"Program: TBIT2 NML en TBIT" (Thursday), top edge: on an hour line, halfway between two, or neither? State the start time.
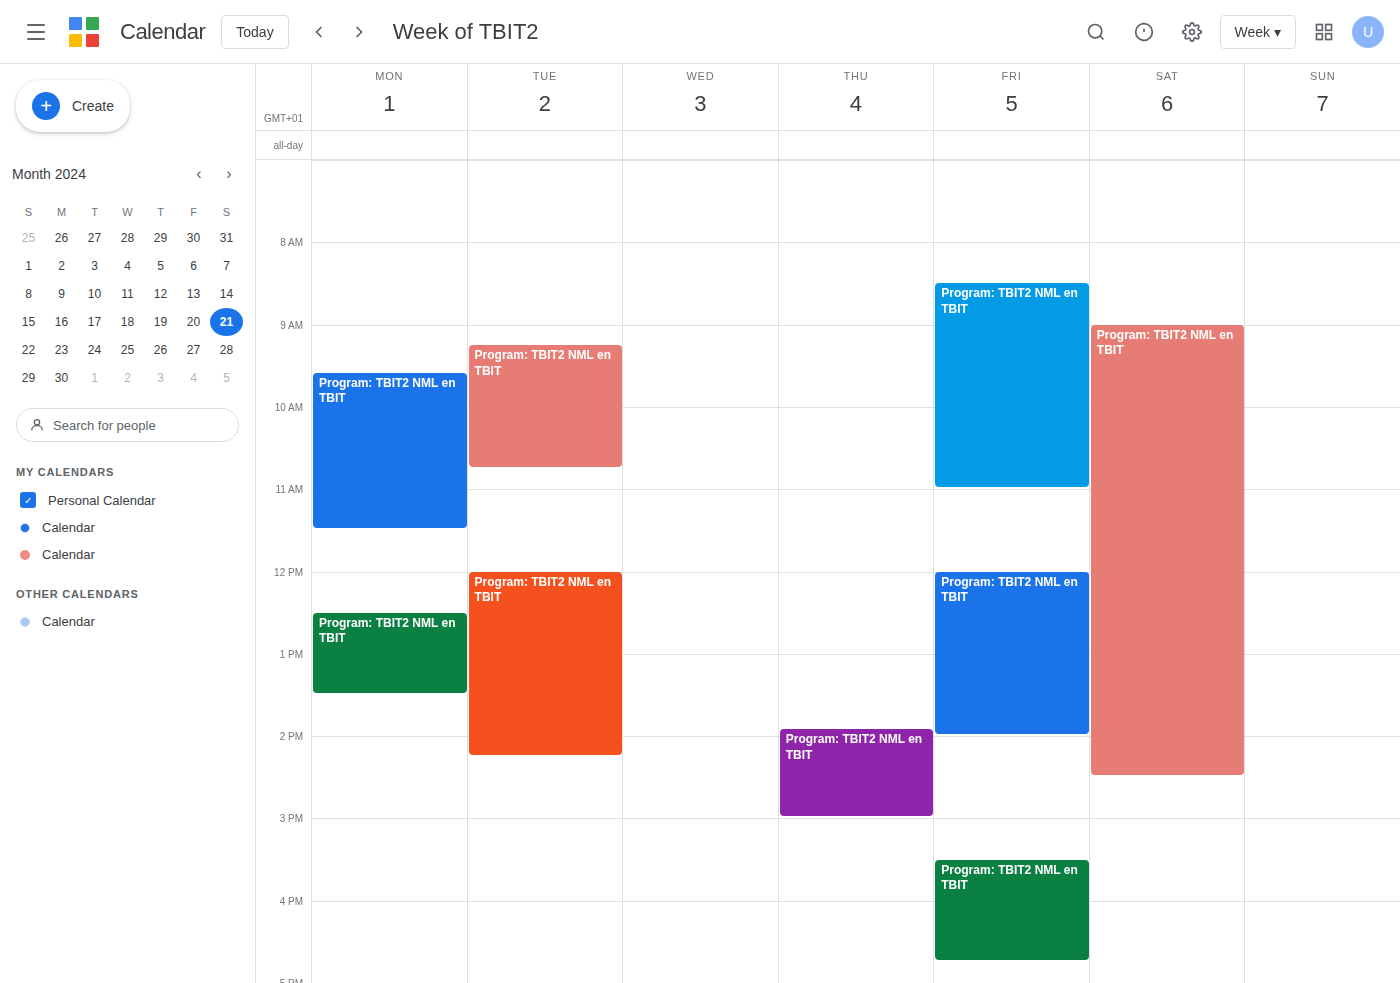
1:55 PM -- neither: 55 minutes below the 1 PM line and 5 minutes above the 2 PM line.